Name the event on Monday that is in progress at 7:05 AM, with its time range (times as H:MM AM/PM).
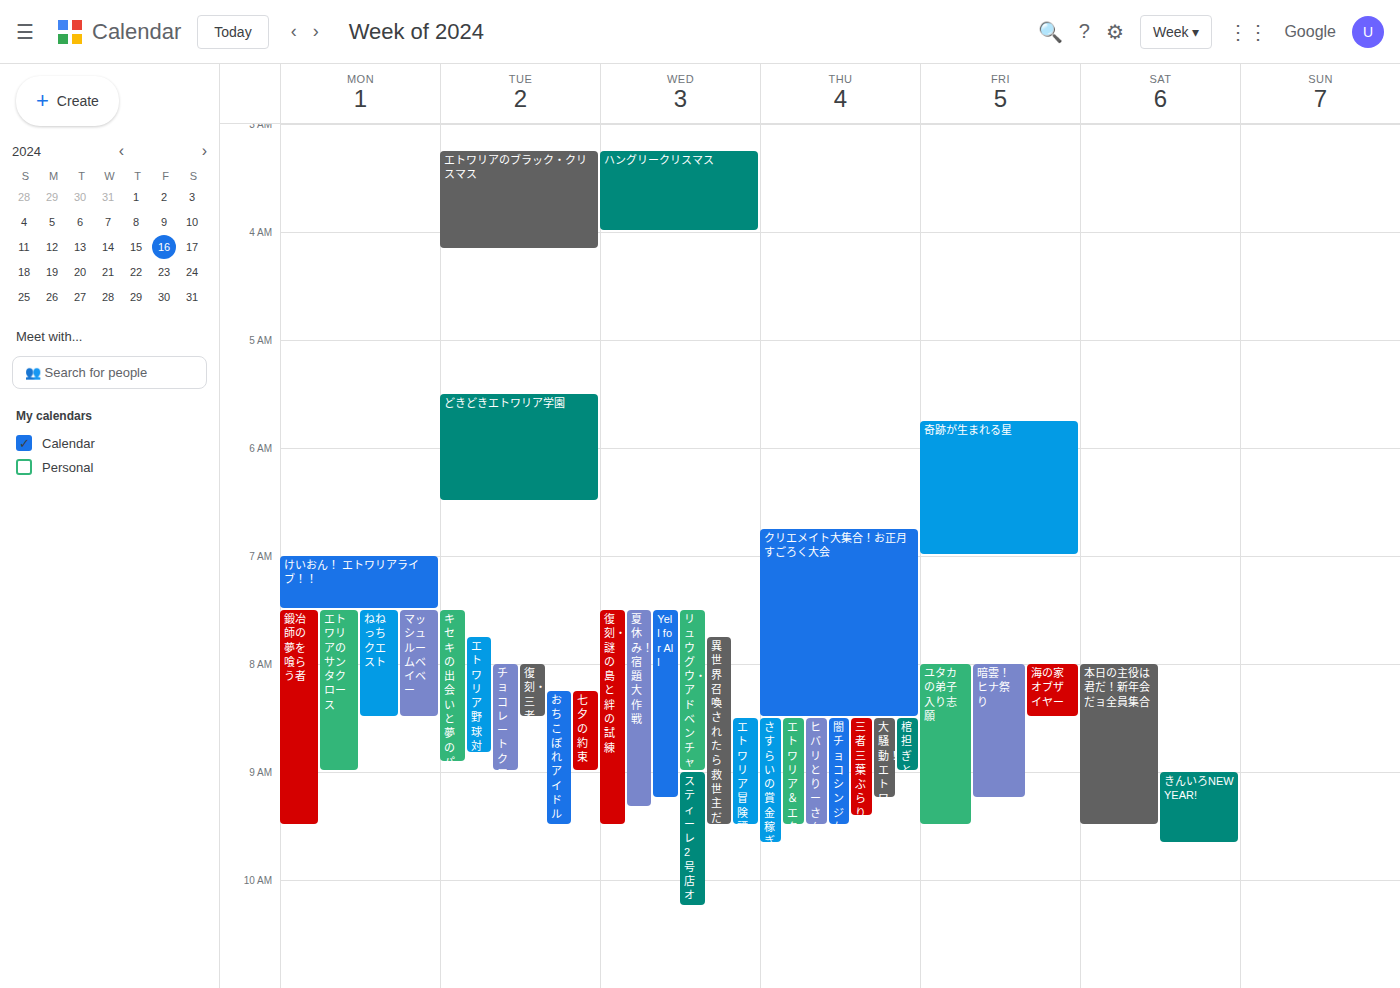
"けいおん！ エトワリアライブ！！", 7:00 AM to 7:30 AM